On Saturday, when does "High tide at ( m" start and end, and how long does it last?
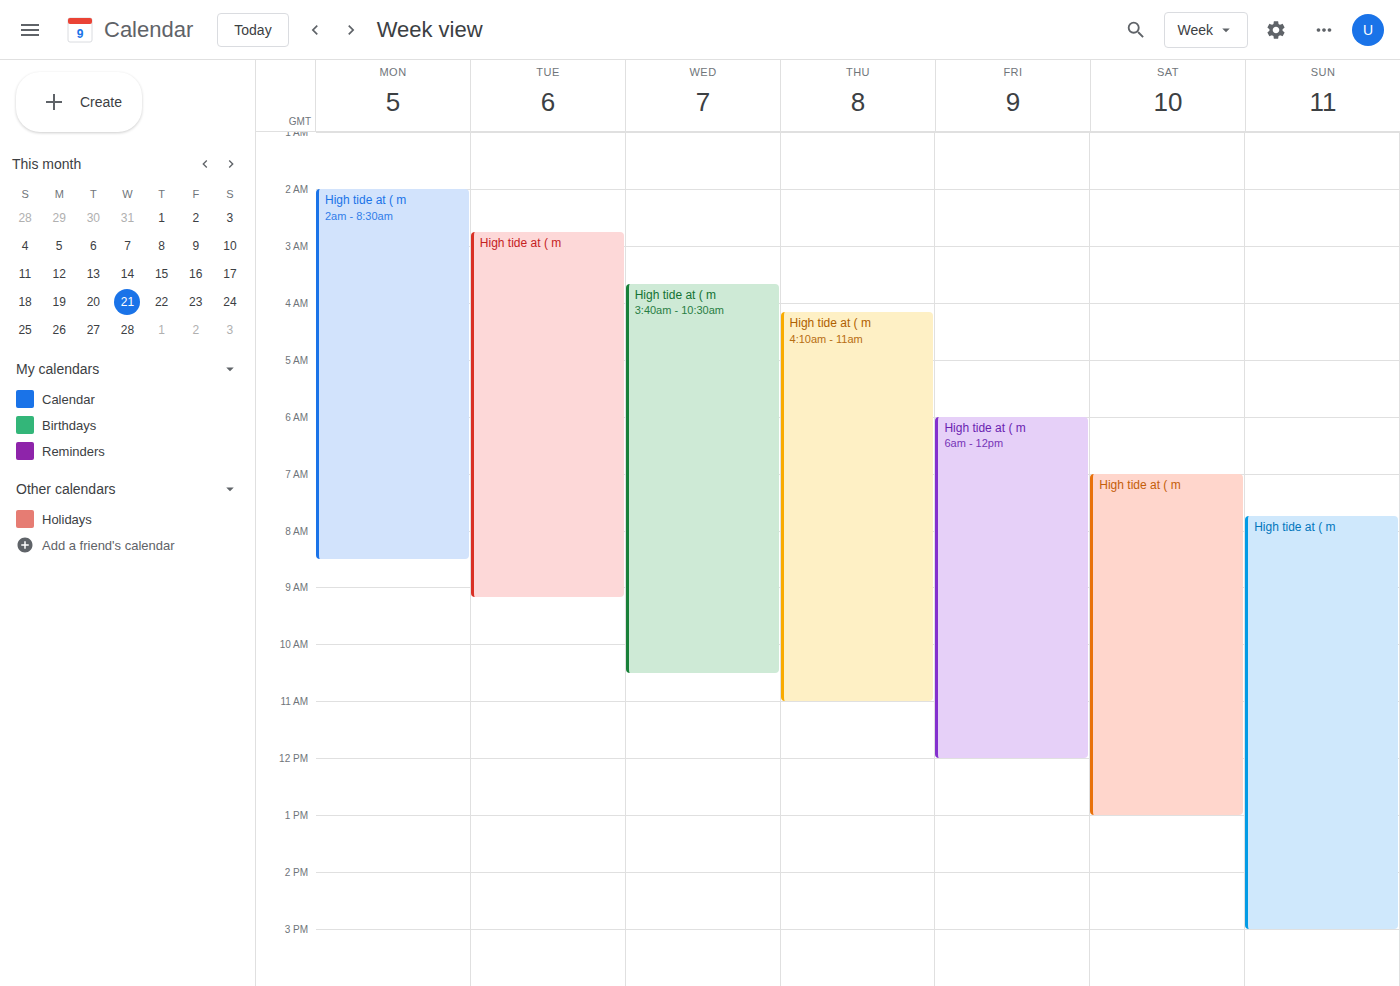
7:00 AM to 1:00 PM, 6 hours